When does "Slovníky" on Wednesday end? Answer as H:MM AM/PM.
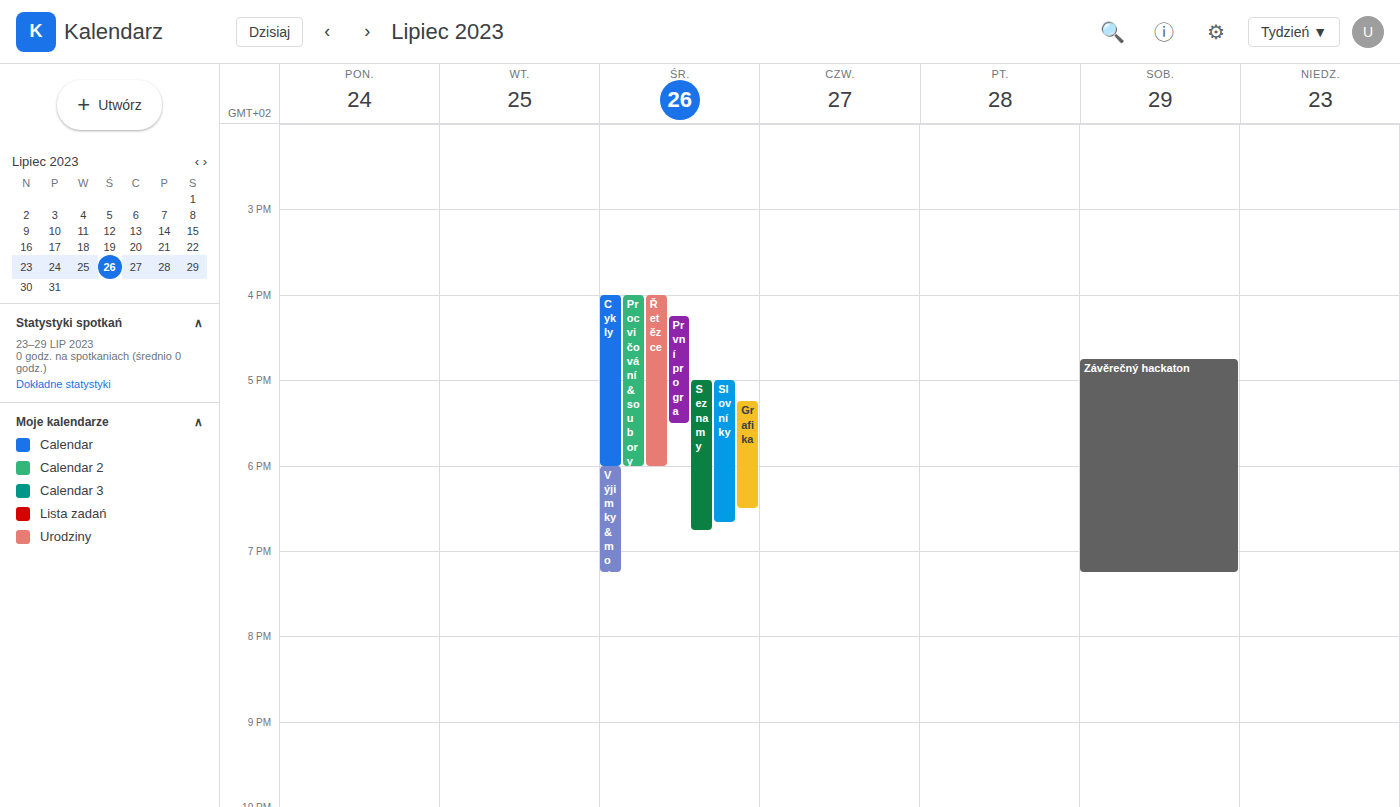
6:40 PM